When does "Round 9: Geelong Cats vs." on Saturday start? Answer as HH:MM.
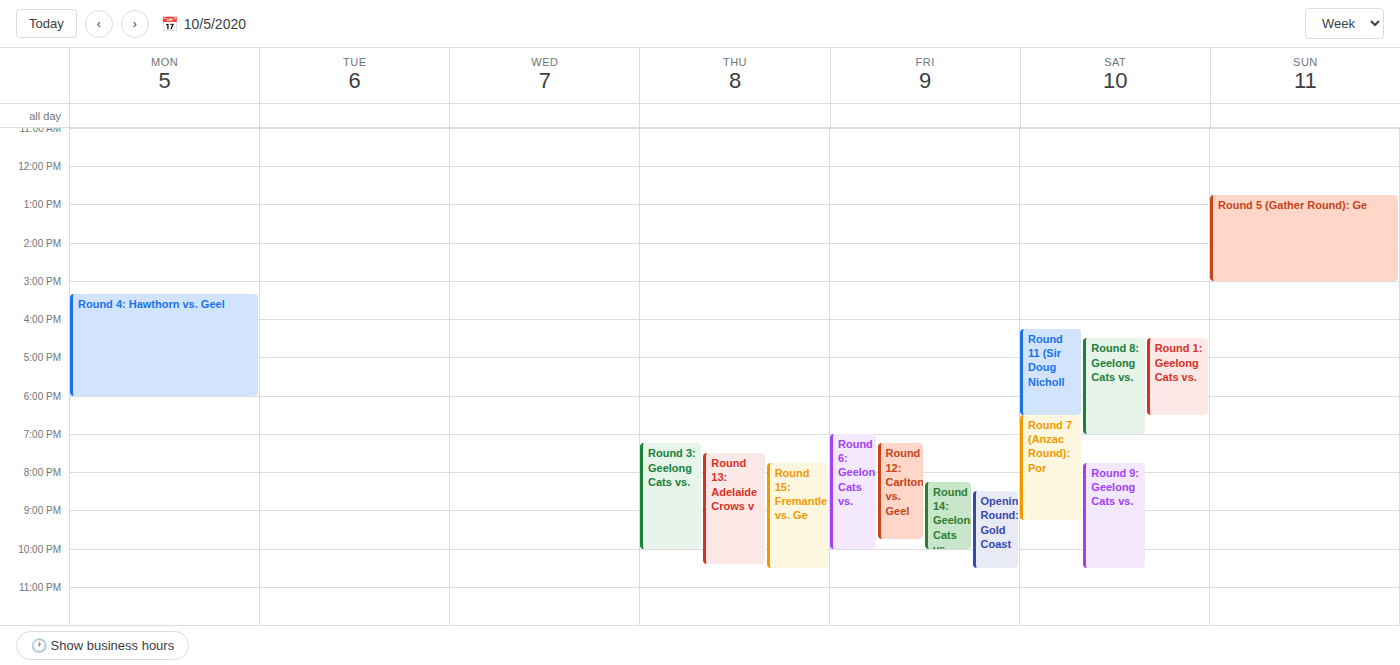
19:45